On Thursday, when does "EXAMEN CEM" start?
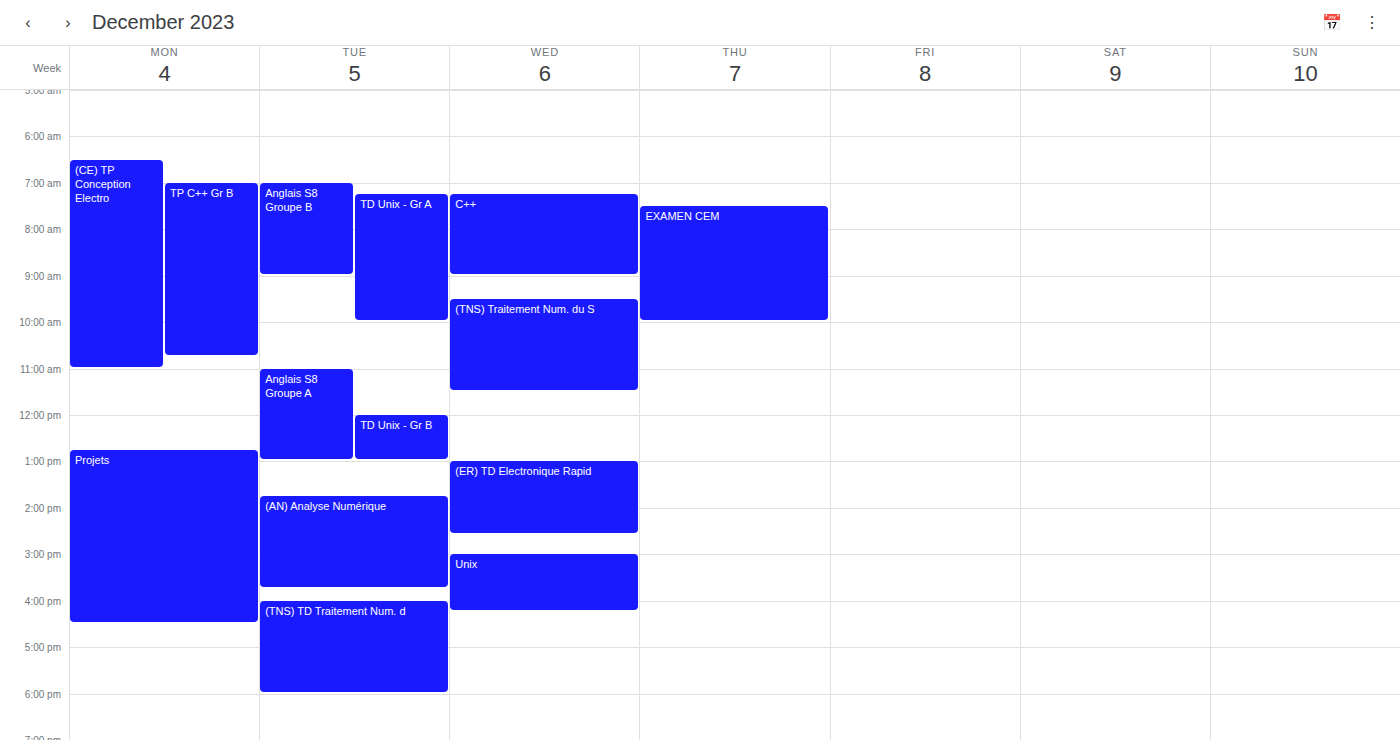
7:30 AM